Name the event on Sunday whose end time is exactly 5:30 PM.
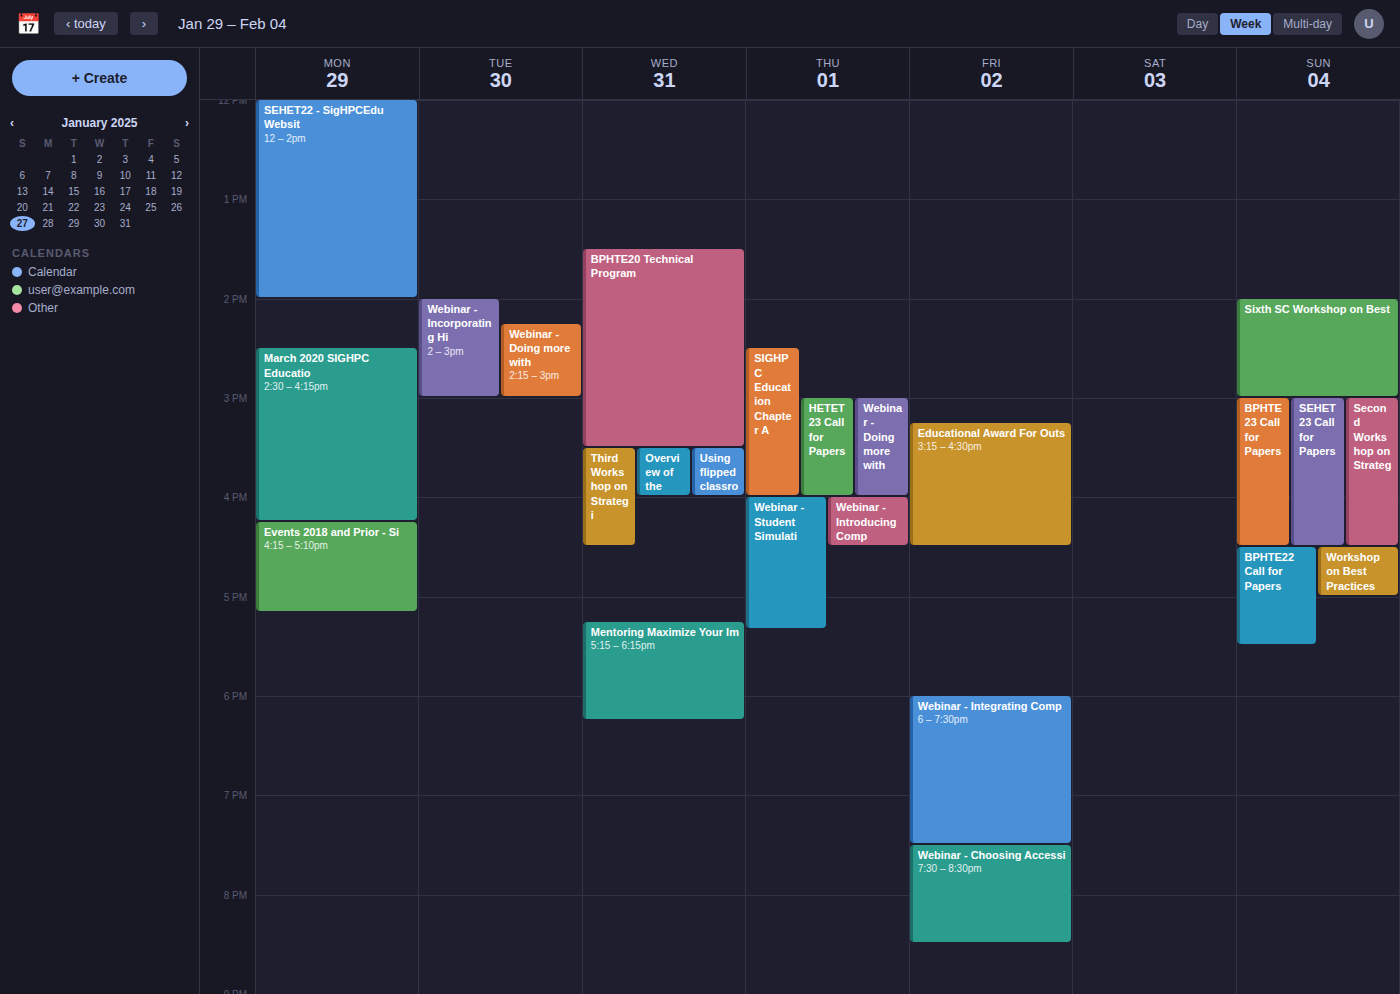
"BPHTE22 Call for Papers"